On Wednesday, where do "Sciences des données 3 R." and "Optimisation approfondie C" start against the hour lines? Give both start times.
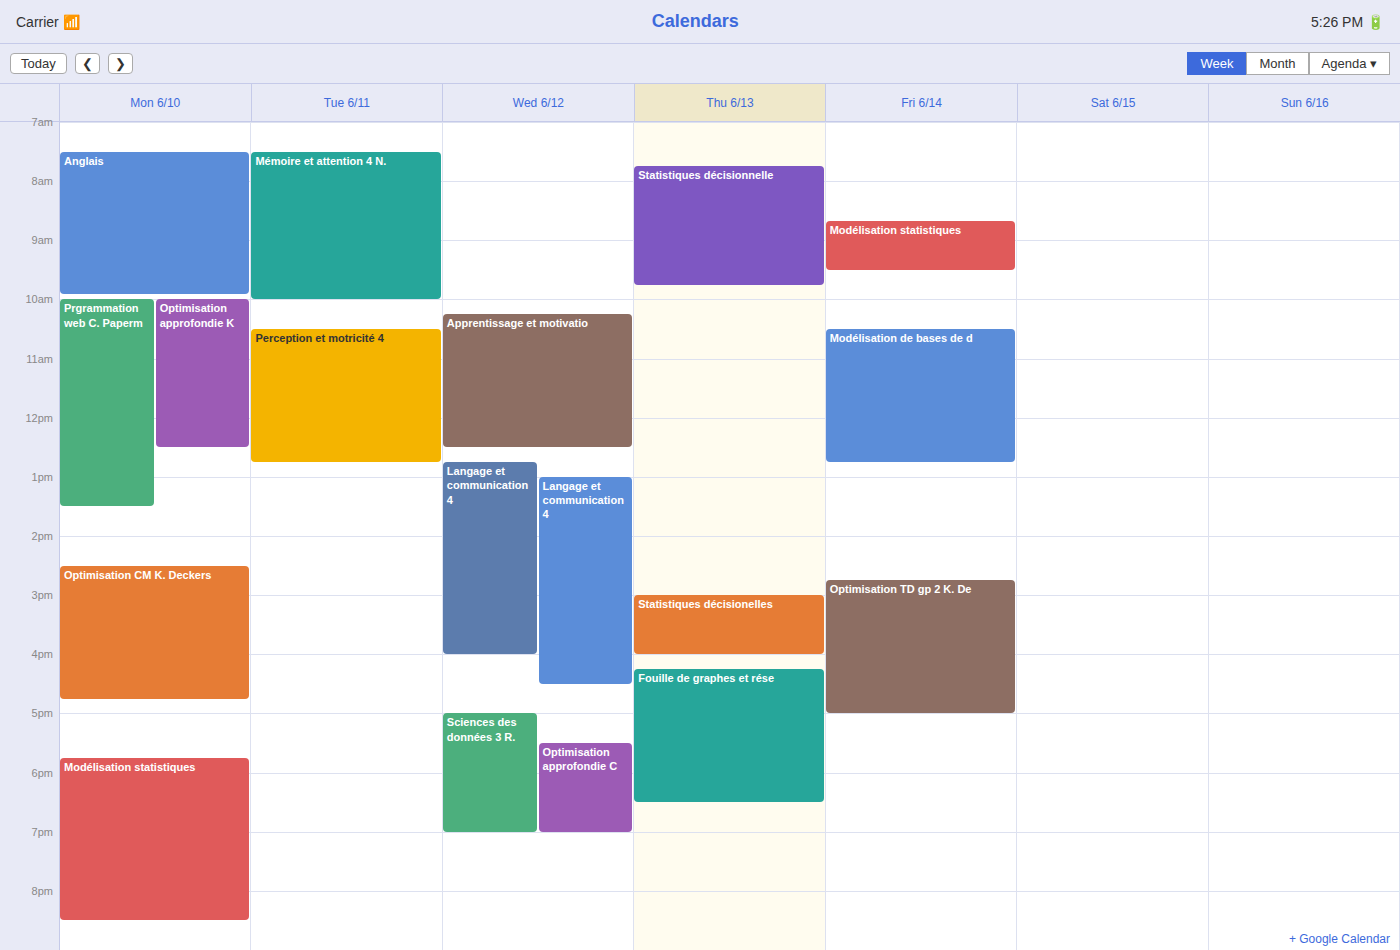
"Sciences des données 3 R.": 5:00 PM, exactly on the 5 PM line. "Optimisation approfondie C": 5:30 PM, halfway between the 5 PM and 6 PM lines.